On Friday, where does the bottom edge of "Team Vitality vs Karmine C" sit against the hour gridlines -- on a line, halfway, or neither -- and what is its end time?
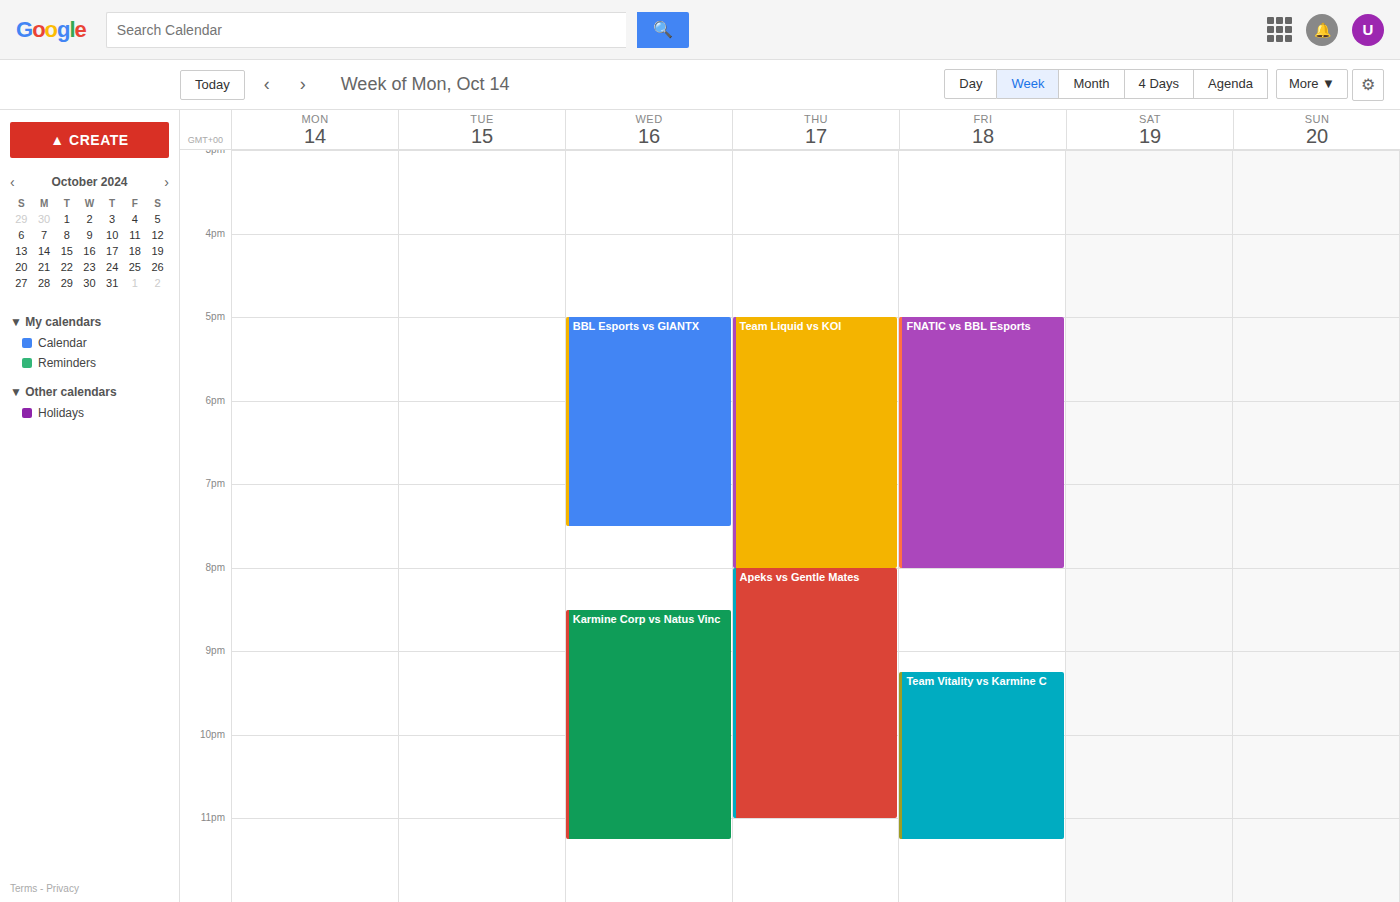
11:15 PM -- neither: a quarter of the way from the 11 PM line to the 12 AM line.